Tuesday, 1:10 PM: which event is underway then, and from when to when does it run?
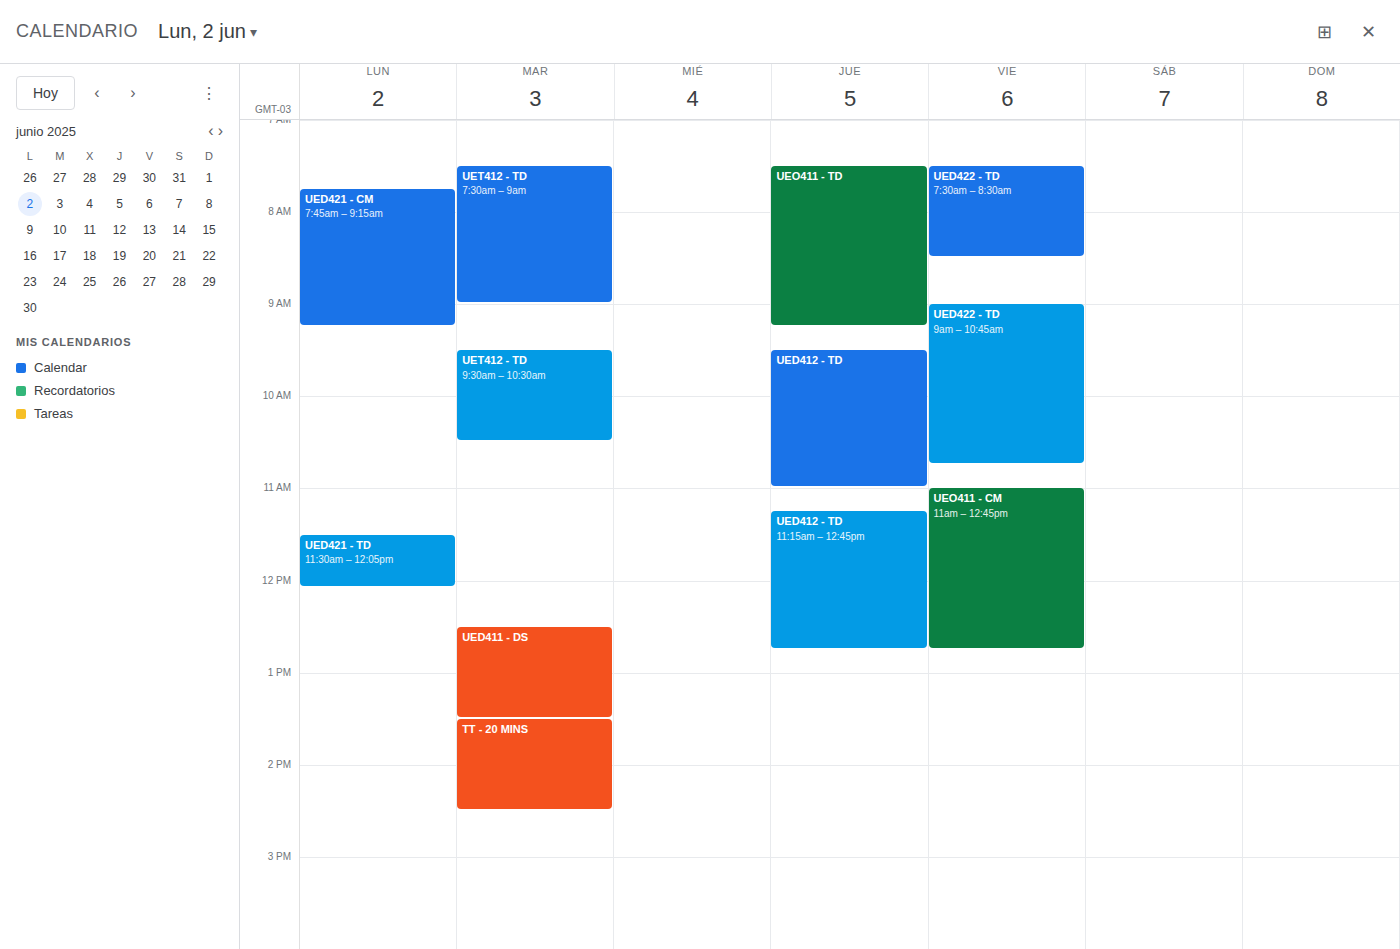
"UED411 - DS", 12:30 PM to 1:30 PM